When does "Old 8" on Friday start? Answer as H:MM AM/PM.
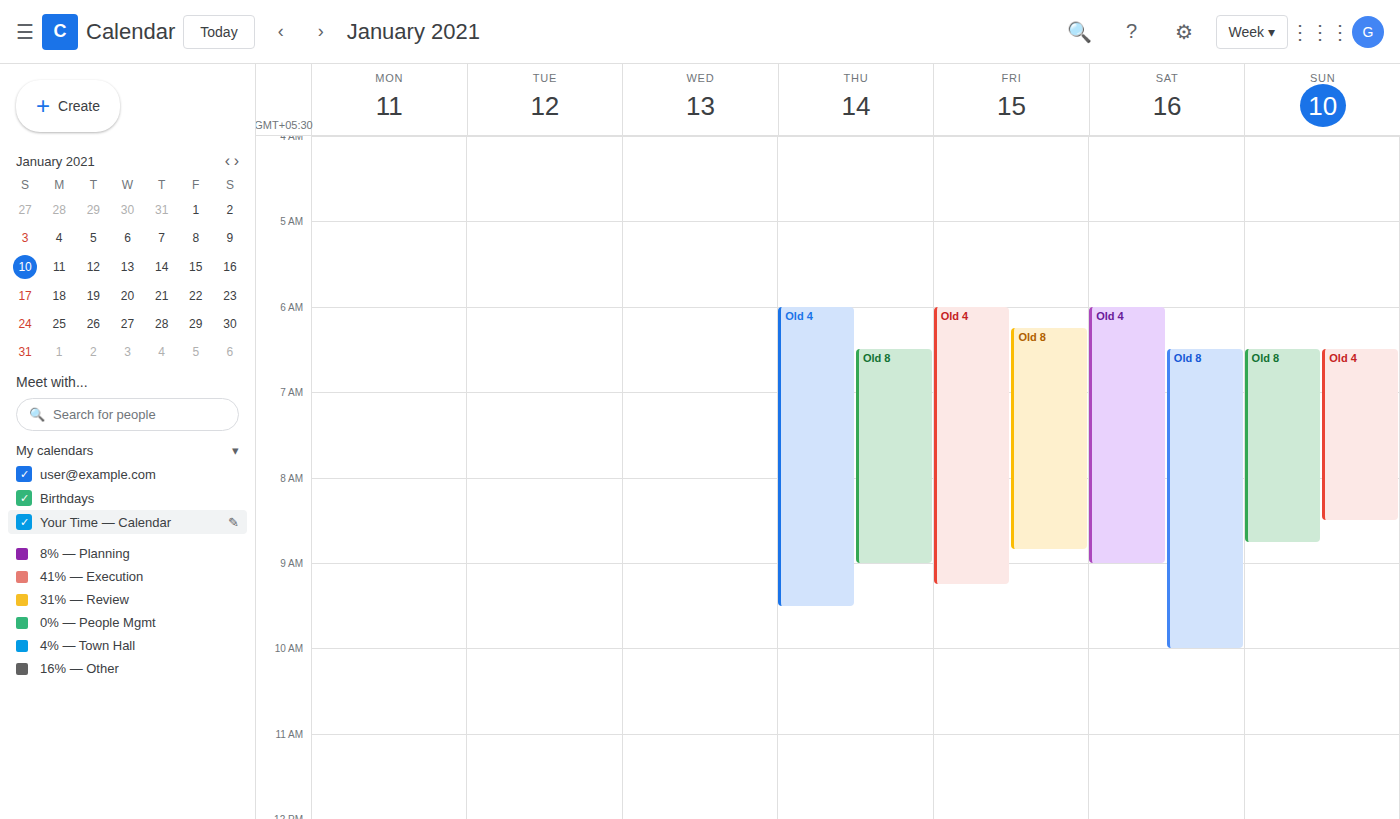
6:15 AM